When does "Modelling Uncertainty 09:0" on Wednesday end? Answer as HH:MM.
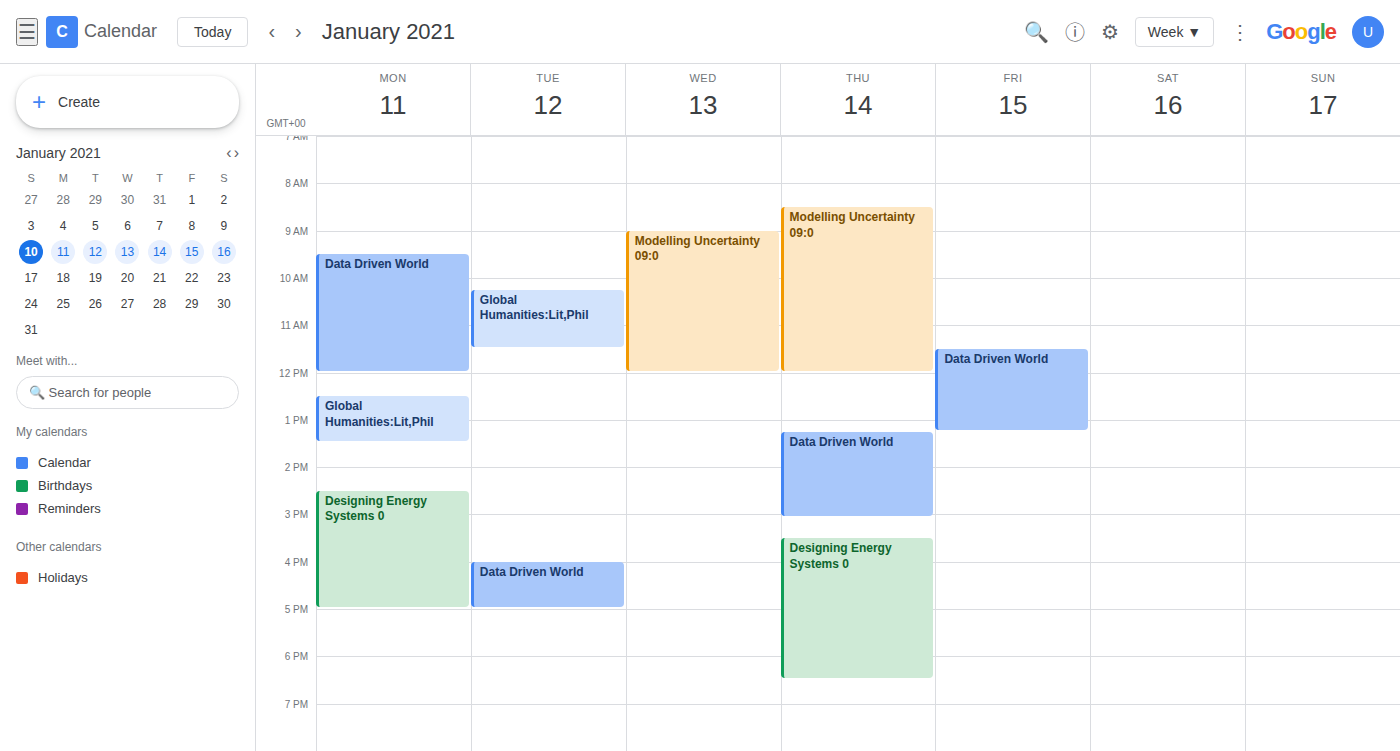
12:00